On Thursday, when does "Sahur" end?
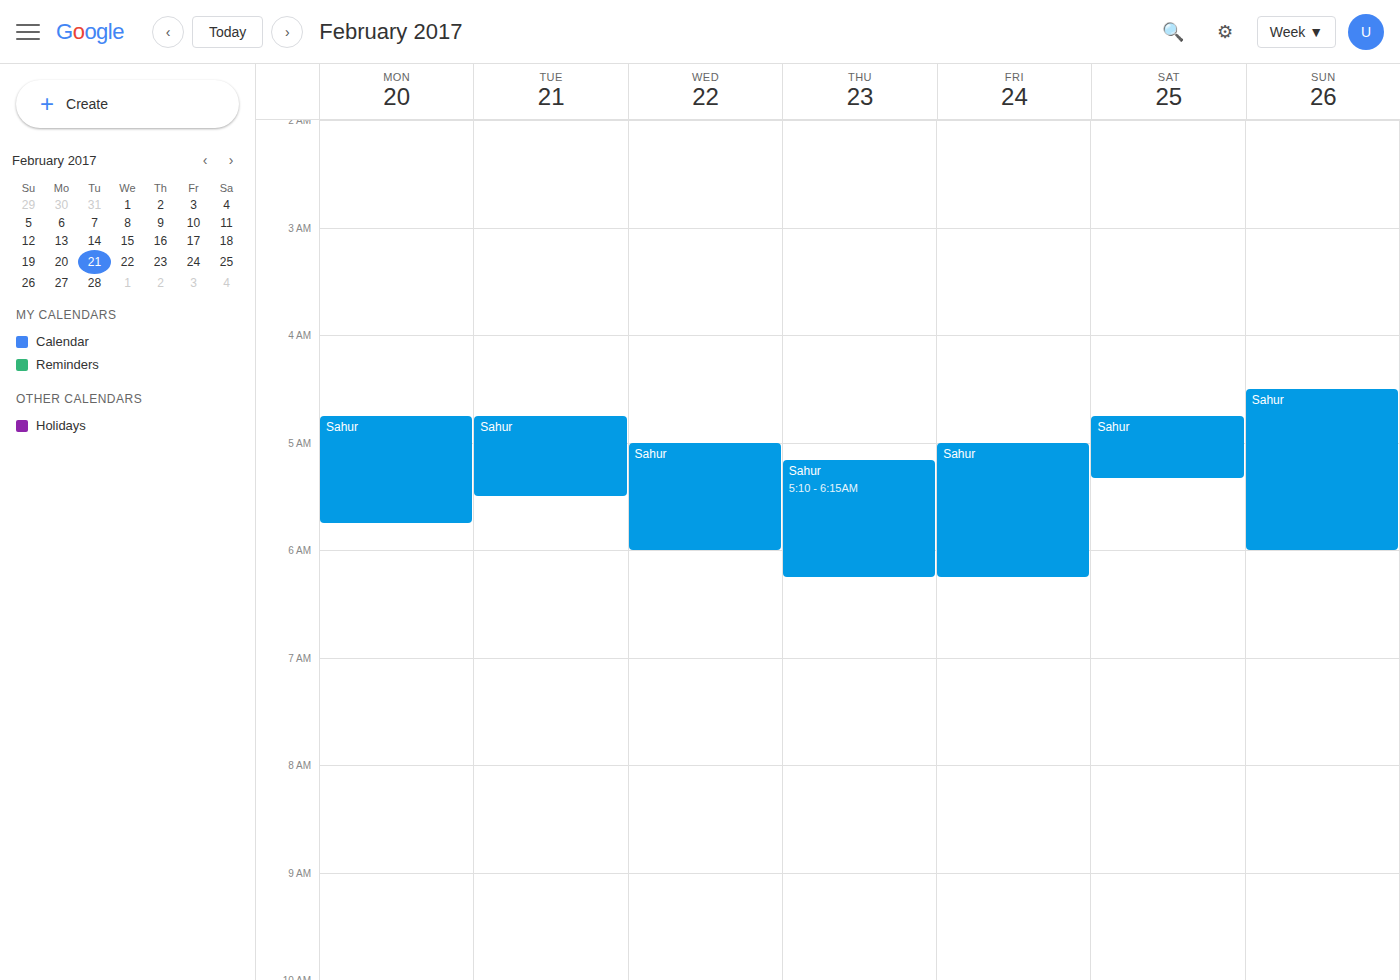
6:15 AM